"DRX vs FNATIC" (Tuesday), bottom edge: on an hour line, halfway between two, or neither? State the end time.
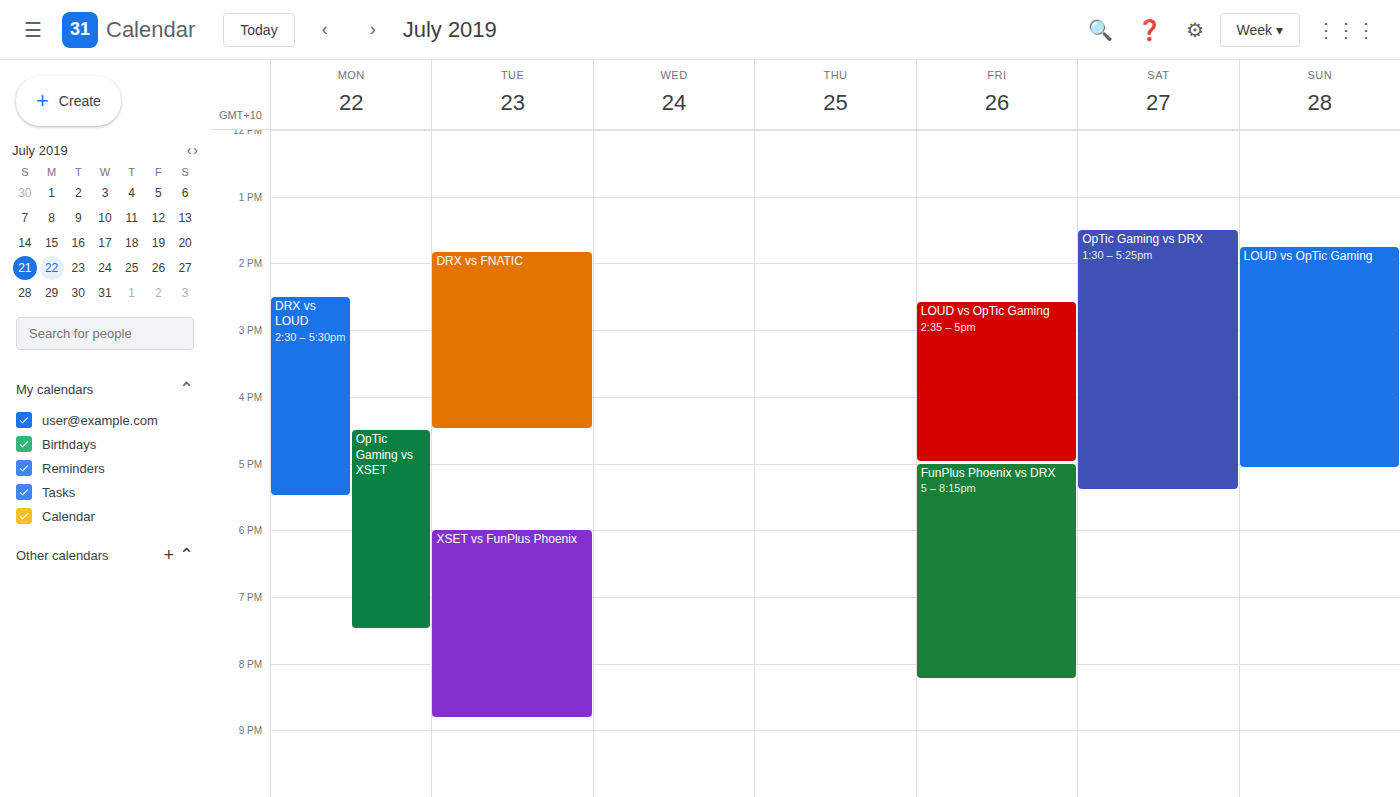
4:30 PM -- halfway between the 4 PM and 5 PM lines.